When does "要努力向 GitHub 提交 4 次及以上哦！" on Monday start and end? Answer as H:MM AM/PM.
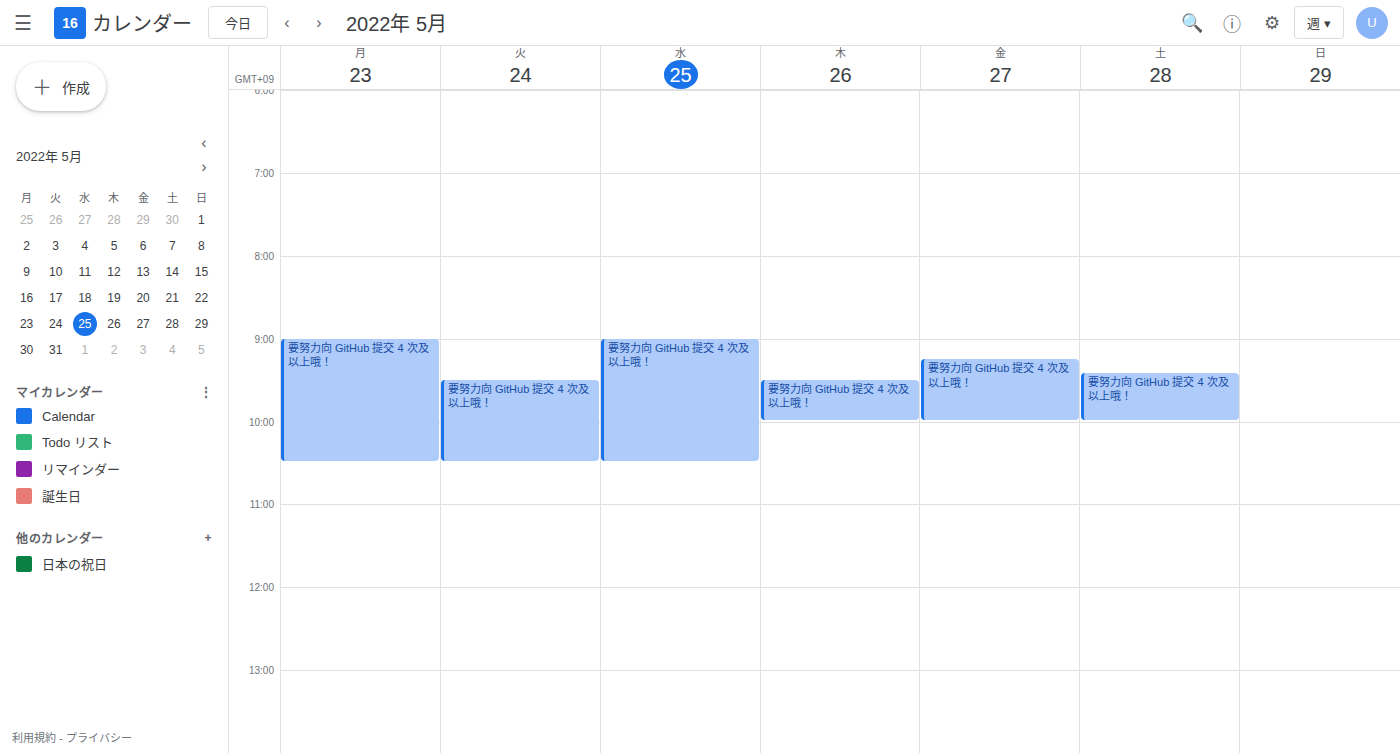
9:00 AM to 10:30 AM